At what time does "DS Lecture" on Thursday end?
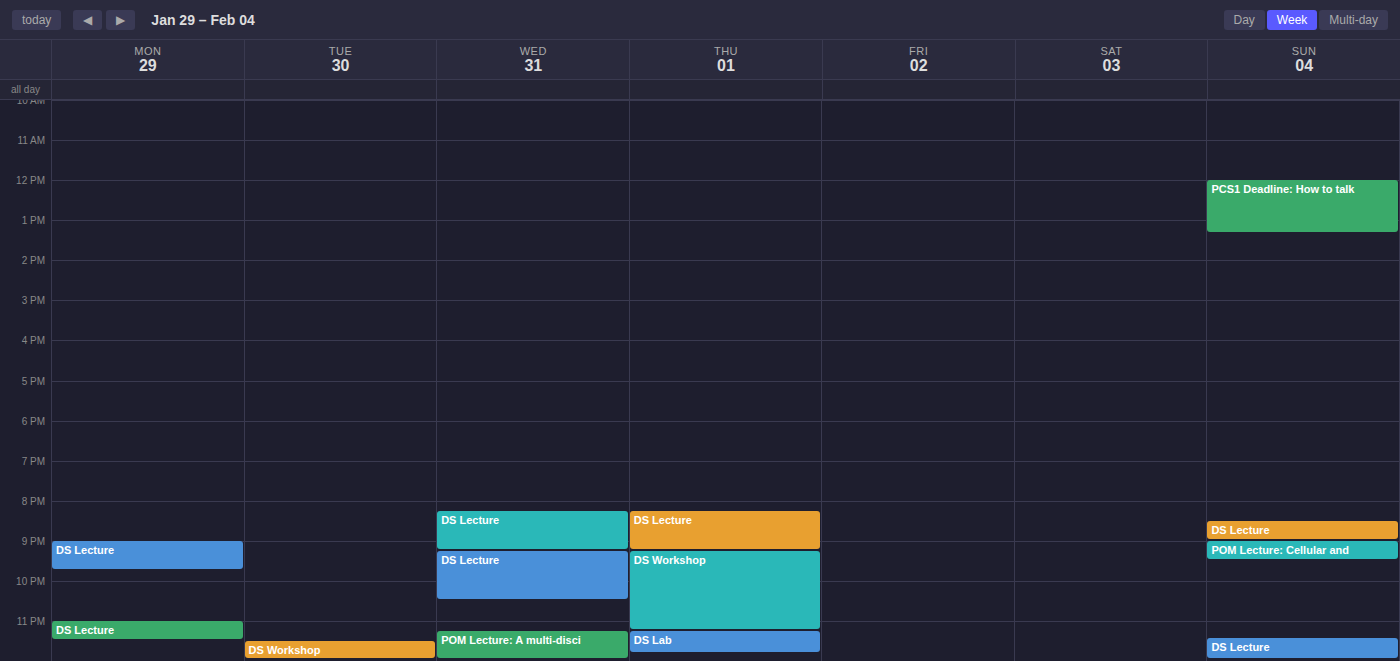
9:15 PM